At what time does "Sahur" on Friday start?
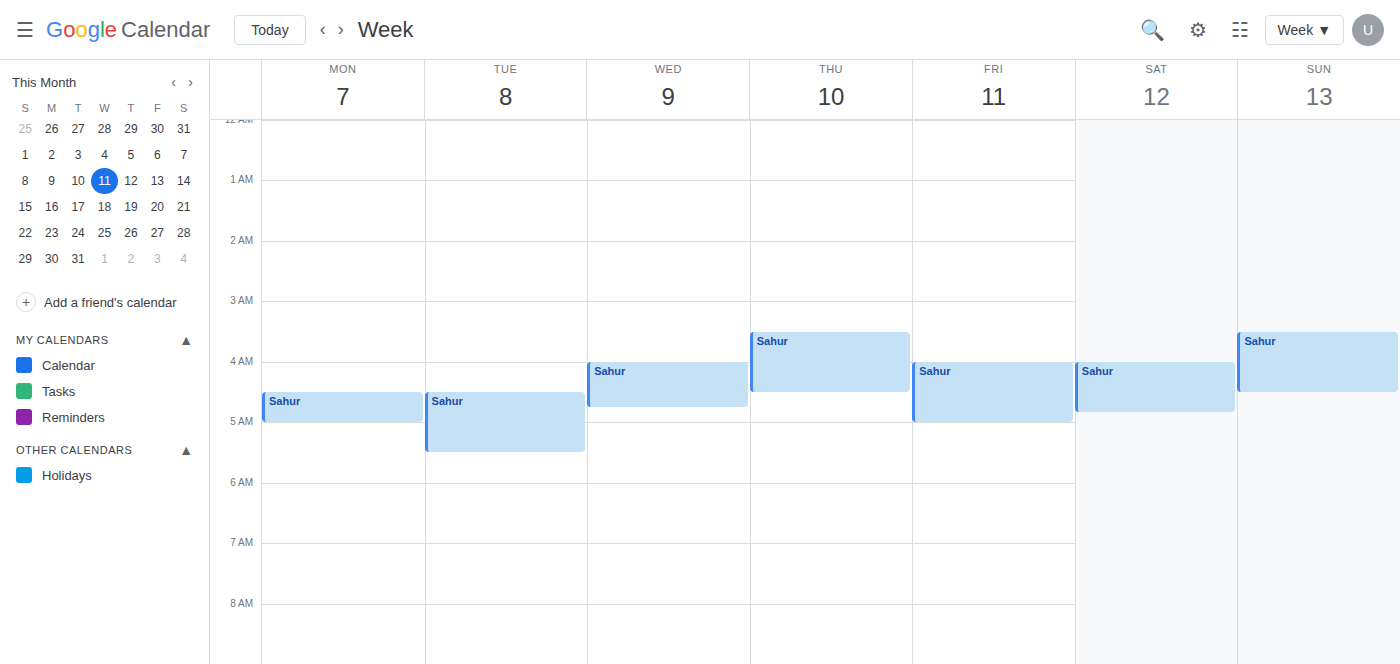
4:00 AM